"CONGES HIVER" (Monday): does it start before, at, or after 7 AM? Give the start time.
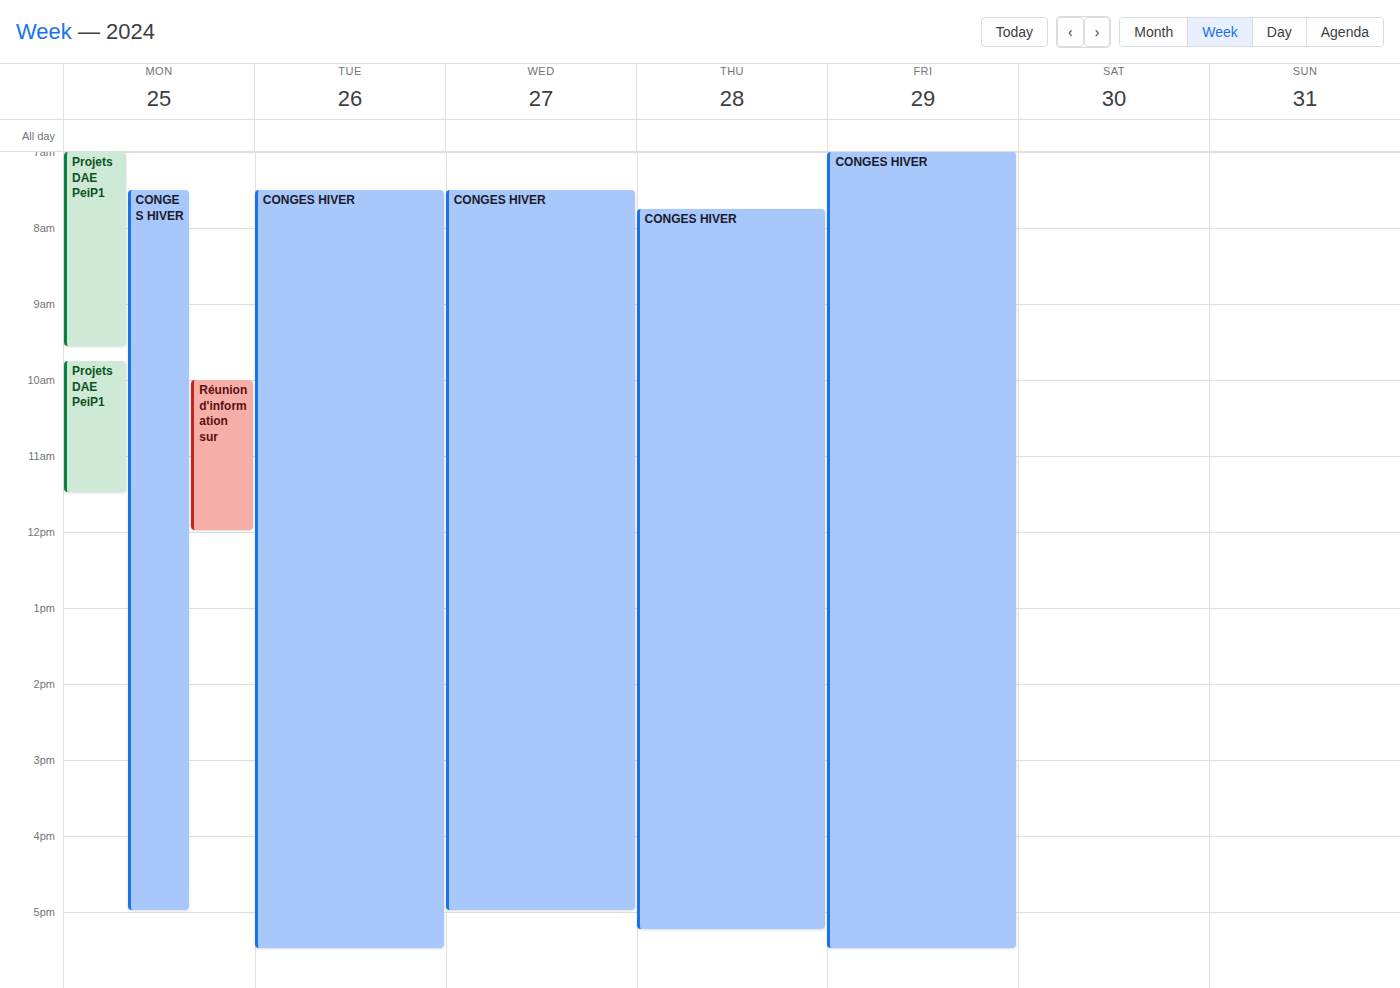
7:30 AM -- after 7 AM, 30 minutes below the 7 AM line.